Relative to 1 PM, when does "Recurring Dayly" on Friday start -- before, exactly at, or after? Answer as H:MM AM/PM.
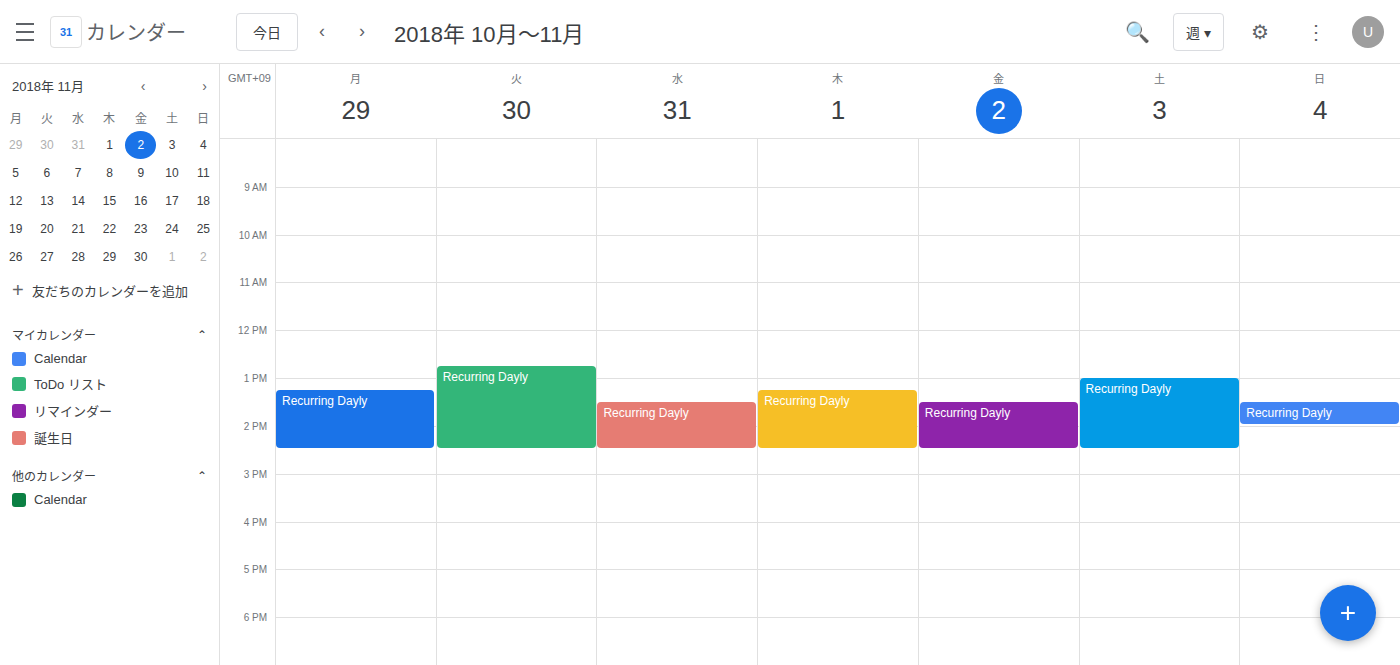
1:30 PM -- after 1 PM, 30 minutes below the 1 PM line.